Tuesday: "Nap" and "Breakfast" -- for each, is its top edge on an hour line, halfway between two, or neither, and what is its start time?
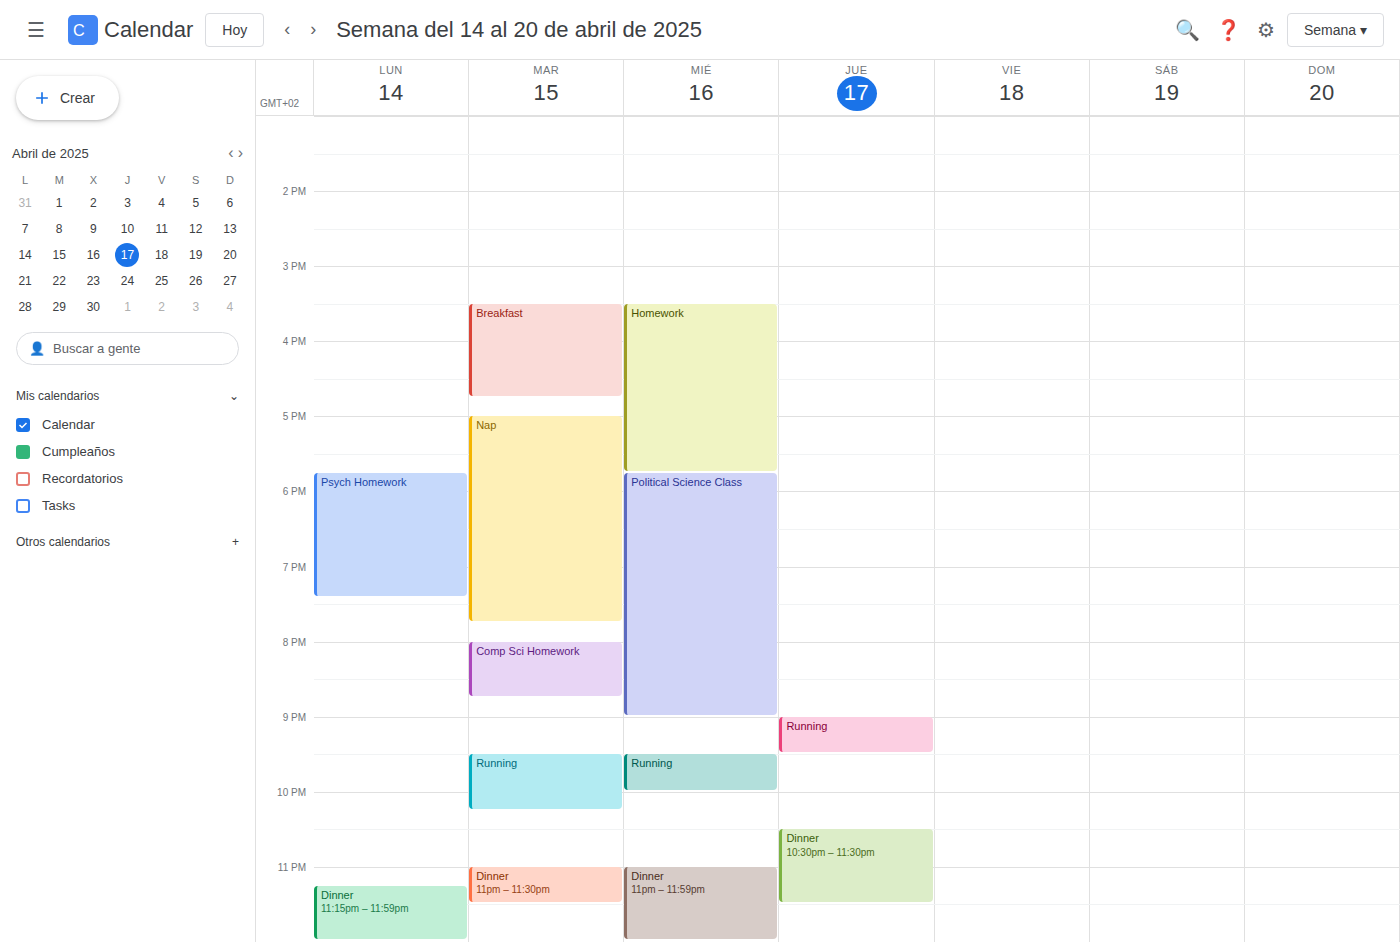
"Nap": 5:00 PM, exactly on the 5 PM line. "Breakfast": 3:30 PM, halfway between the 3 PM and 4 PM lines.